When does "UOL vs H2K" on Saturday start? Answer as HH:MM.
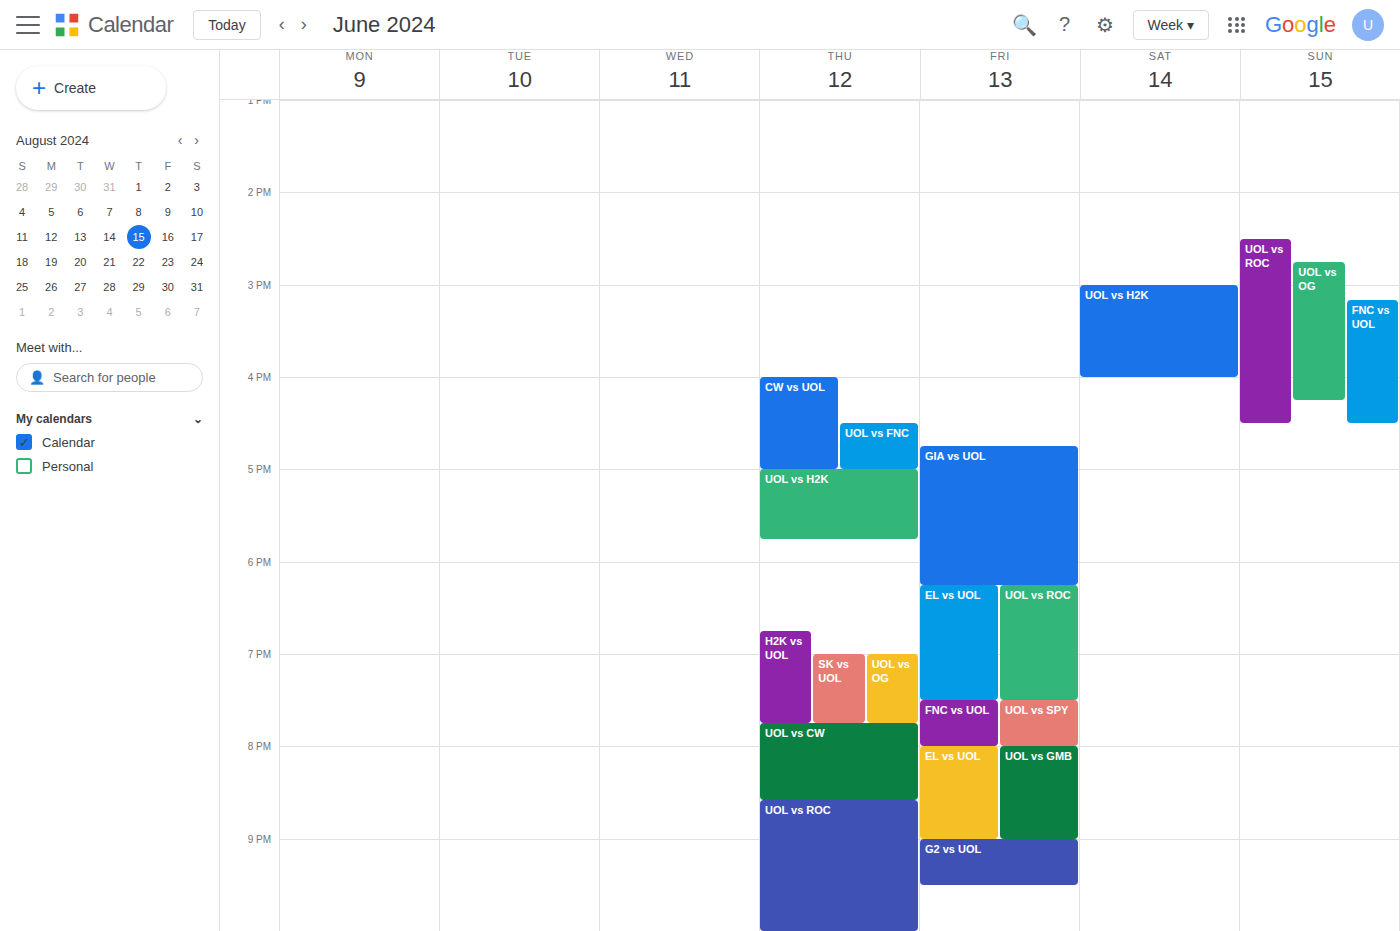
15:00